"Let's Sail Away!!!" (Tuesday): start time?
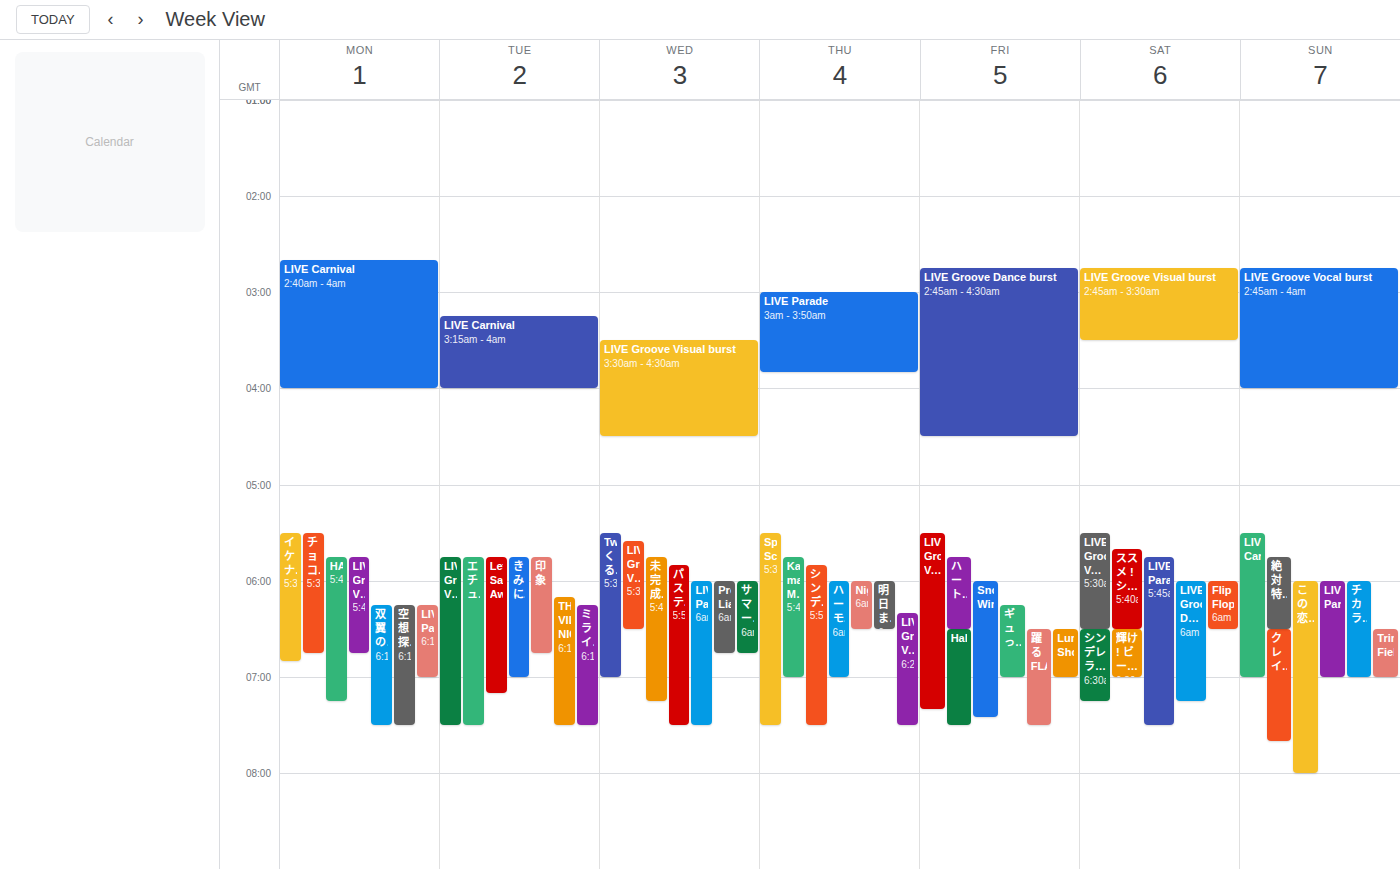
5:45 AM